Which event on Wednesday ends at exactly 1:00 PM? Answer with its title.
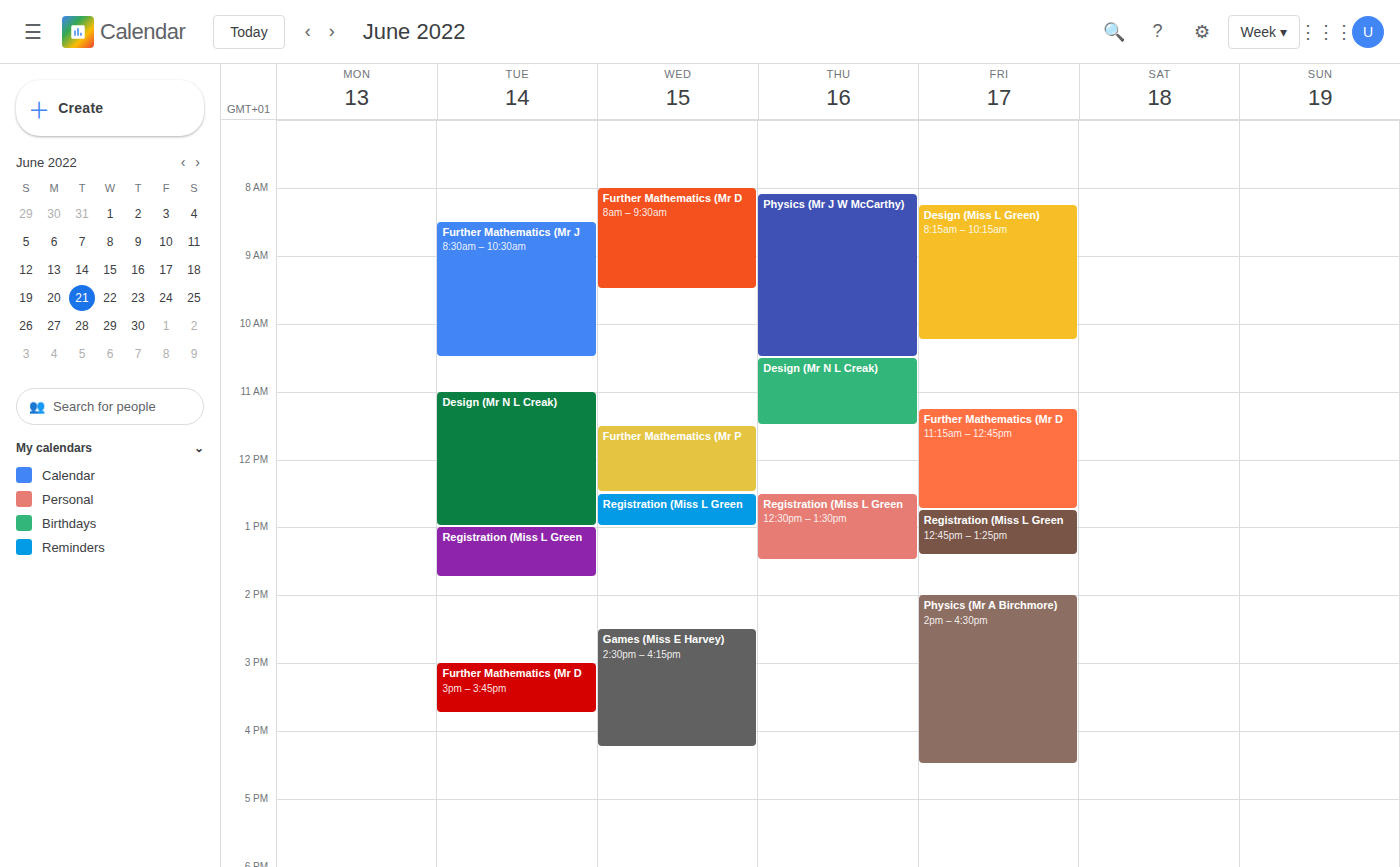
"Registration (Miss L Green"